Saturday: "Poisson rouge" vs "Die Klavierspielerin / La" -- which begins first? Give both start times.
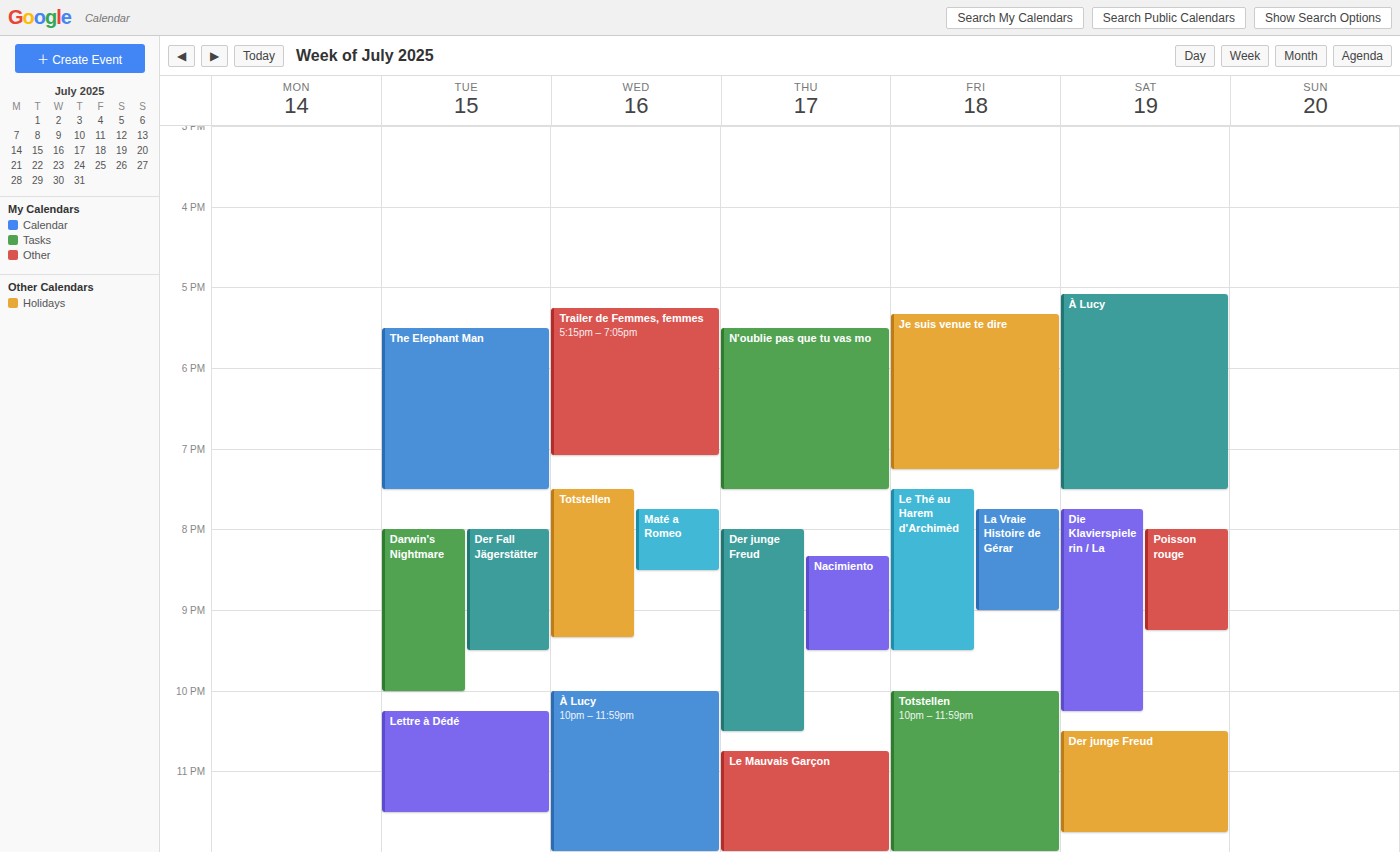
"Die Klavierspielerin / La" 7:45 PM; "Poisson rouge" 8:00 PM.